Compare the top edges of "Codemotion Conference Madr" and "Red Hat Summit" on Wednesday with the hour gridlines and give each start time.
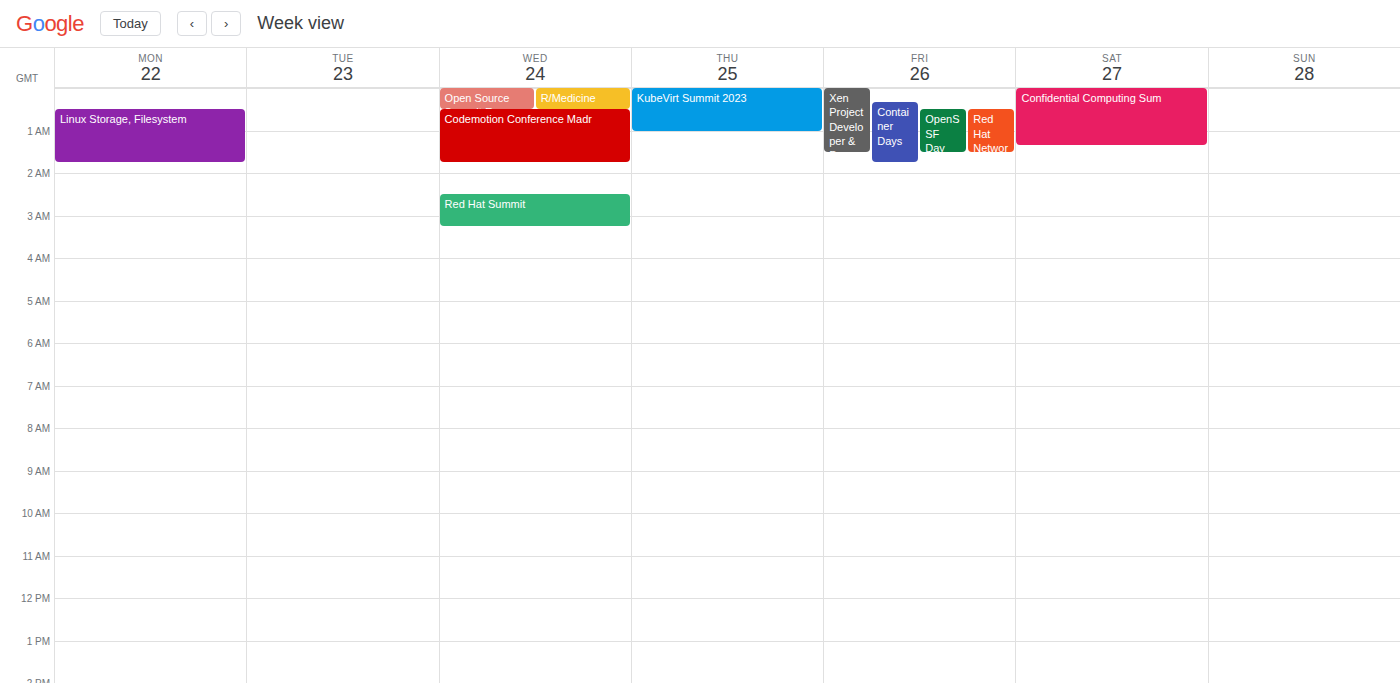
"Codemotion Conference Madr": 00:30, halfway between the 00:00 and 01:00 lines. "Red Hat Summit": 02:30, halfway between the 02:00 and 03:00 lines.